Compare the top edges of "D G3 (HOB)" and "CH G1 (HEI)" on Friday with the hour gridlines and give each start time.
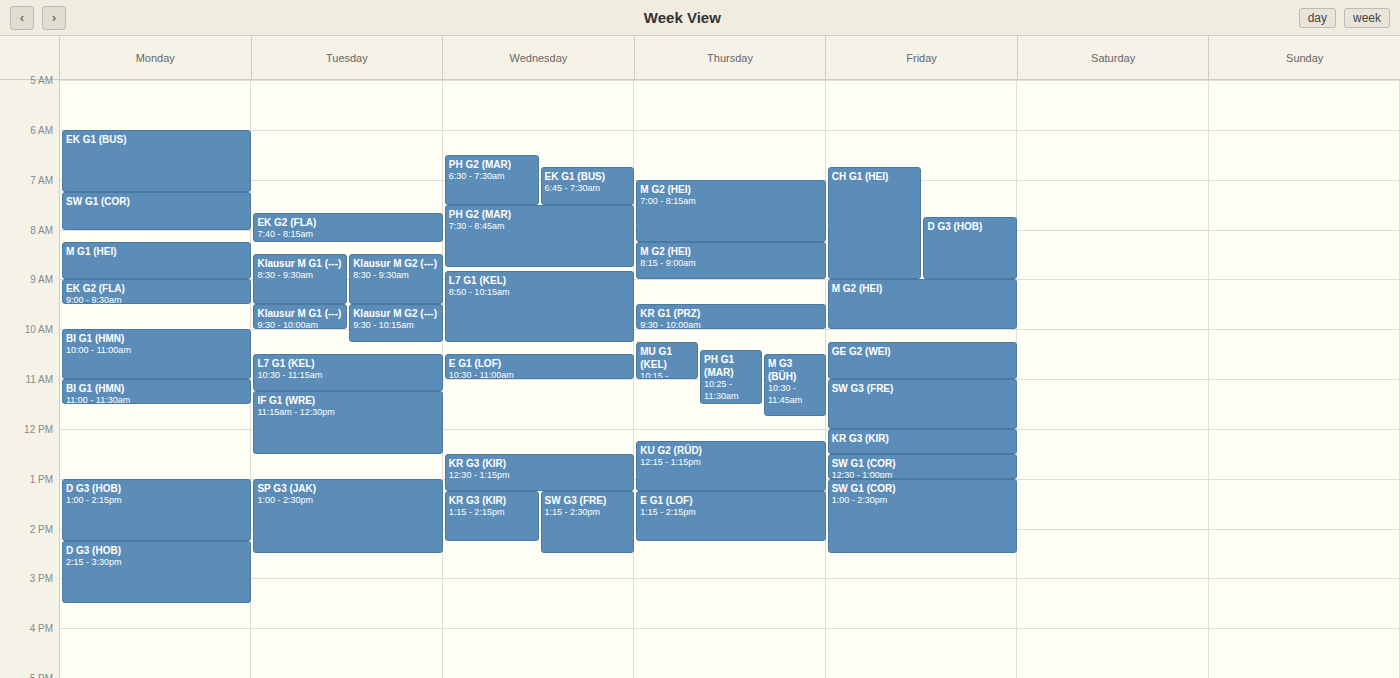
"D G3 (HOB)": 7:45 AM, neither: three quarters of the way from the 7 AM line to the 8 AM line. "CH G1 (HEI)": 6:45 AM, neither: three quarters of the way from the 6 AM line to the 7 AM line.